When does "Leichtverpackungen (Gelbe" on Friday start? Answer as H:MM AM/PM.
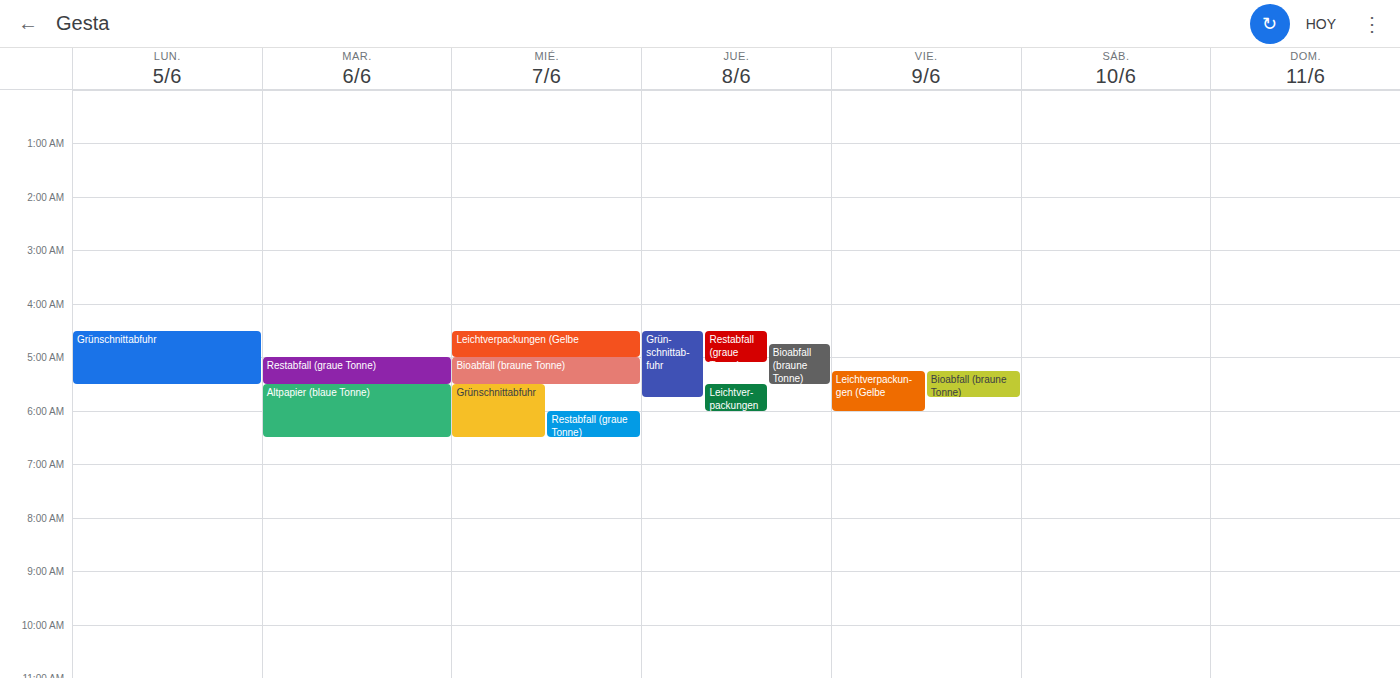
5:15 AM